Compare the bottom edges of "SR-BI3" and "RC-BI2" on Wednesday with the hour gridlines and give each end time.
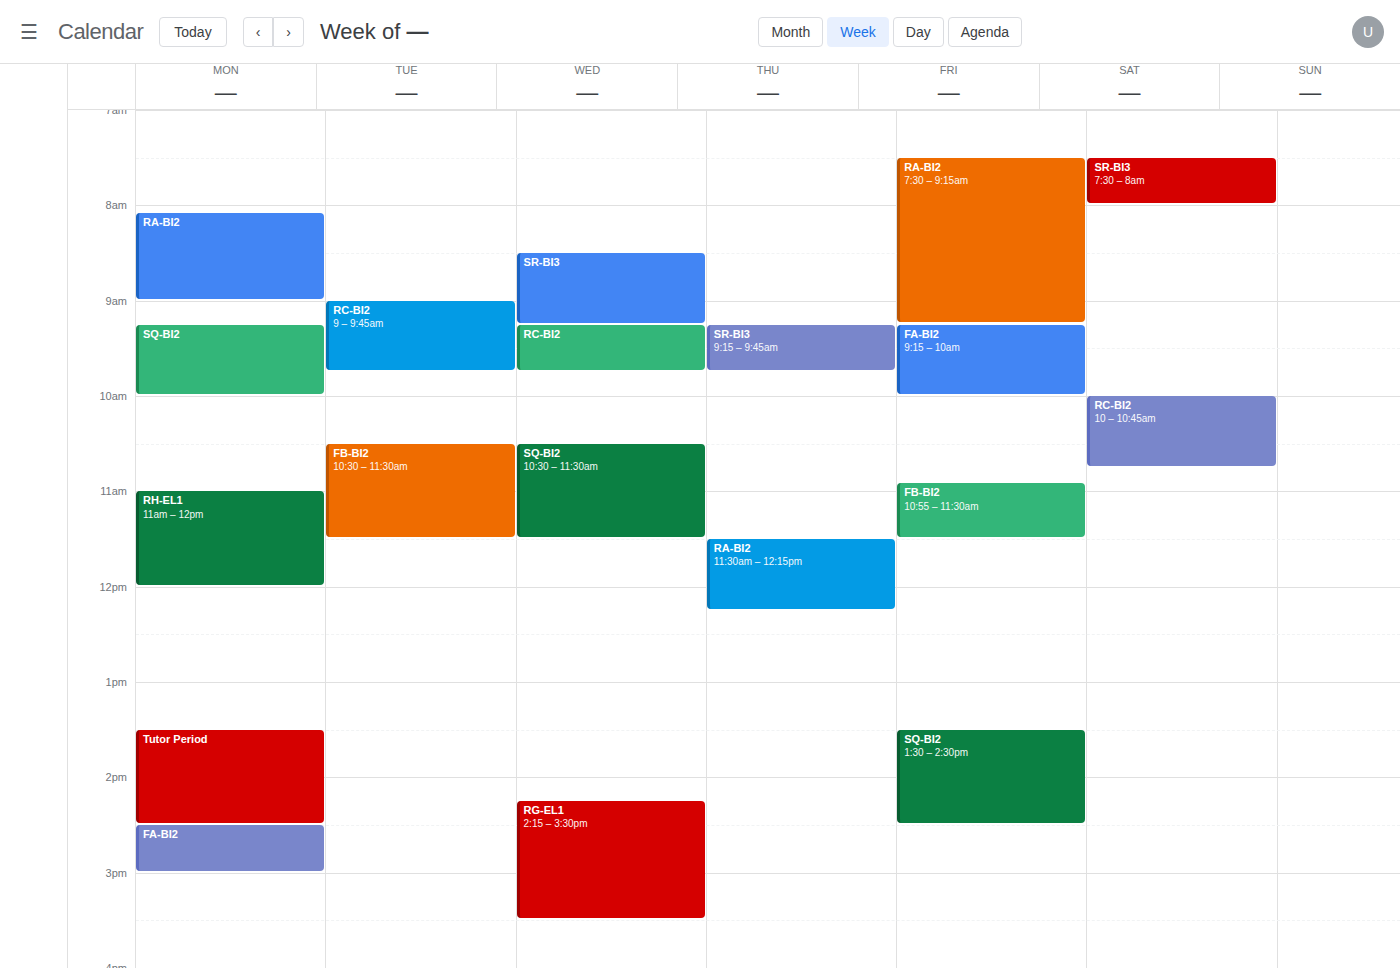
"SR-BI3": 9:15 AM, neither: a quarter of the way from the 9 AM line to the 10 AM line. "RC-BI2": 9:45 AM, neither: three quarters of the way from the 9 AM line to the 10 AM line.